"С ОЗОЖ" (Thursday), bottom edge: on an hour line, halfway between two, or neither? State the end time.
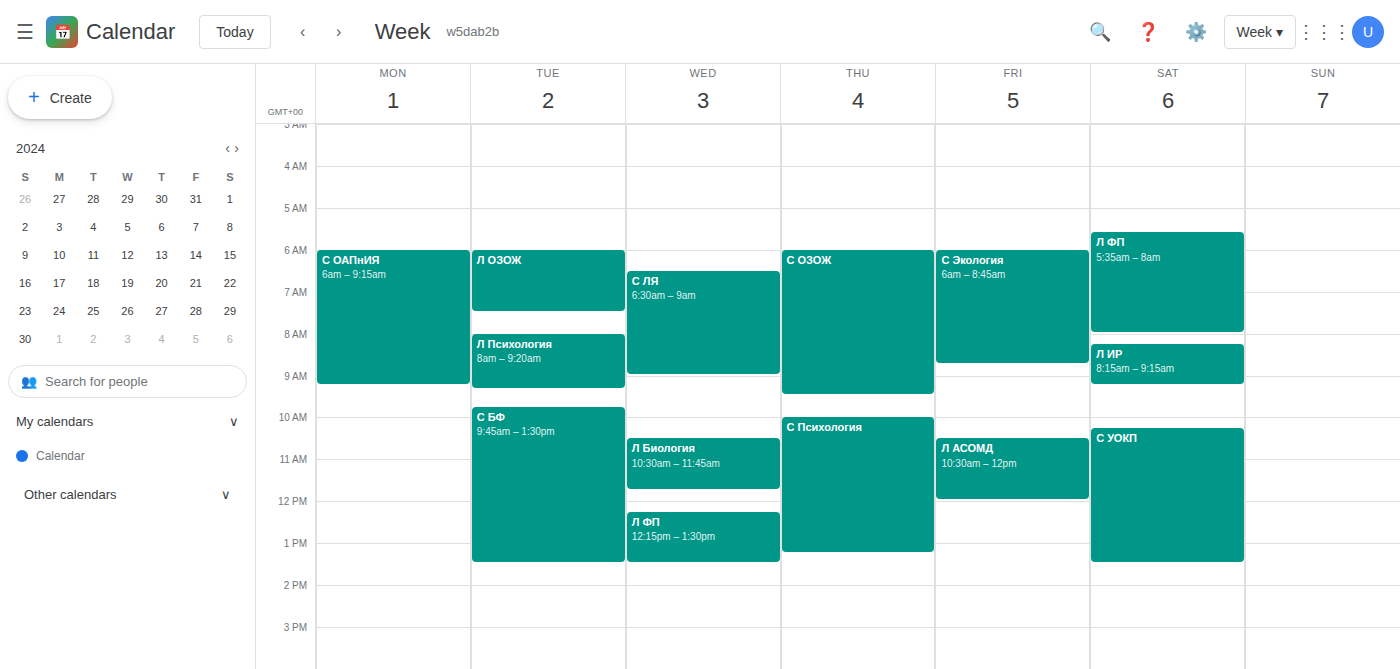
9:30 AM -- halfway between the 9 AM and 10 AM lines.